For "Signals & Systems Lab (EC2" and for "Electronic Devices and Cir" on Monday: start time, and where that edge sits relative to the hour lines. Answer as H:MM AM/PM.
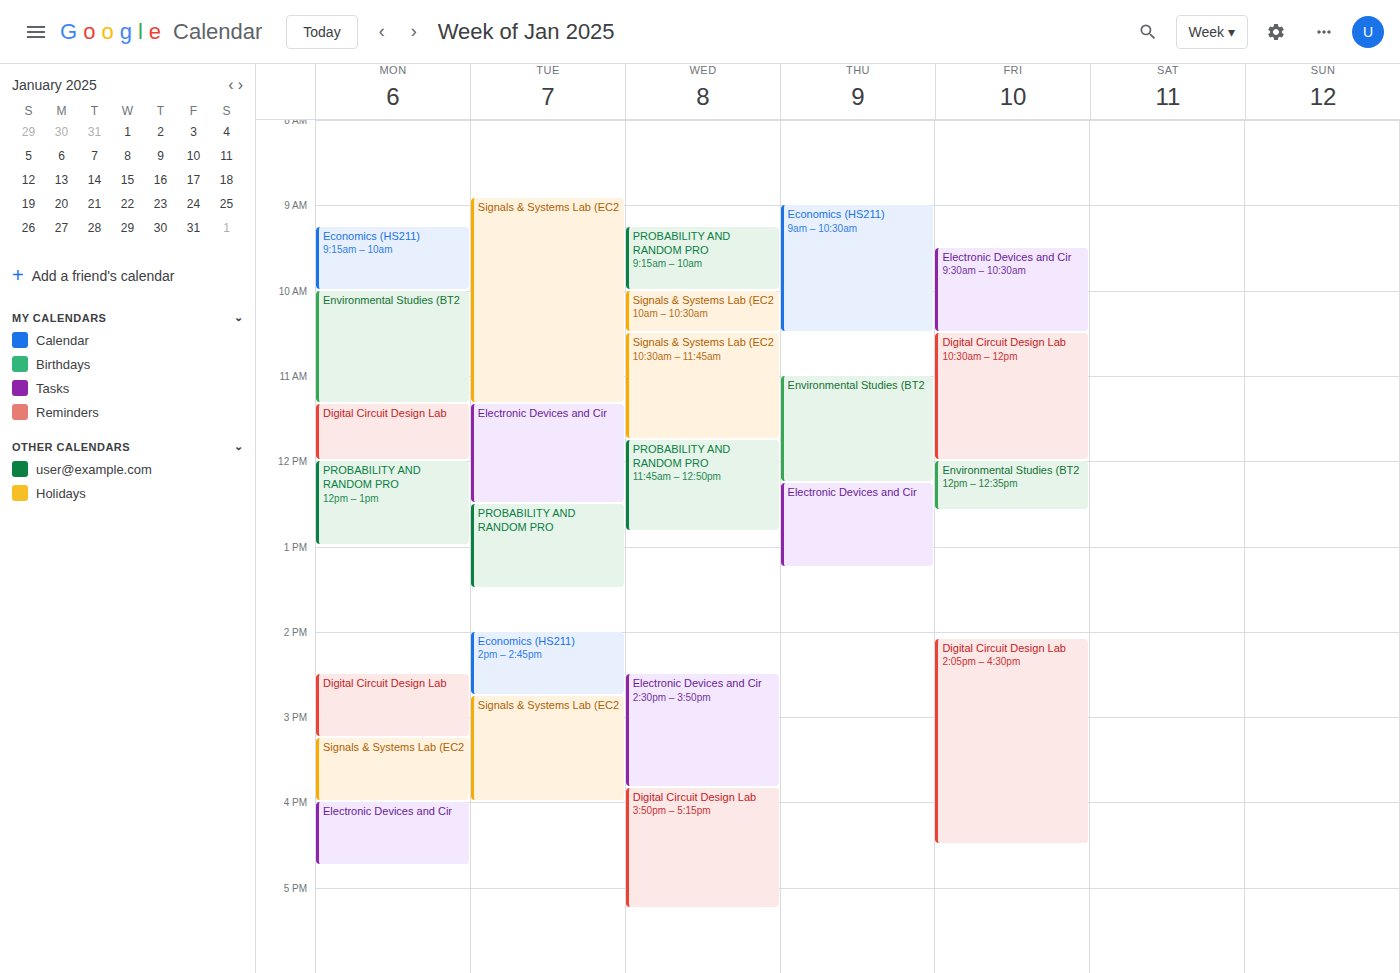
"Signals & Systems Lab (EC2": 3:15 PM, neither: a quarter of the way from the 3 PM line to the 4 PM line. "Electronic Devices and Cir": 4:00 PM, exactly on the 4 PM line.